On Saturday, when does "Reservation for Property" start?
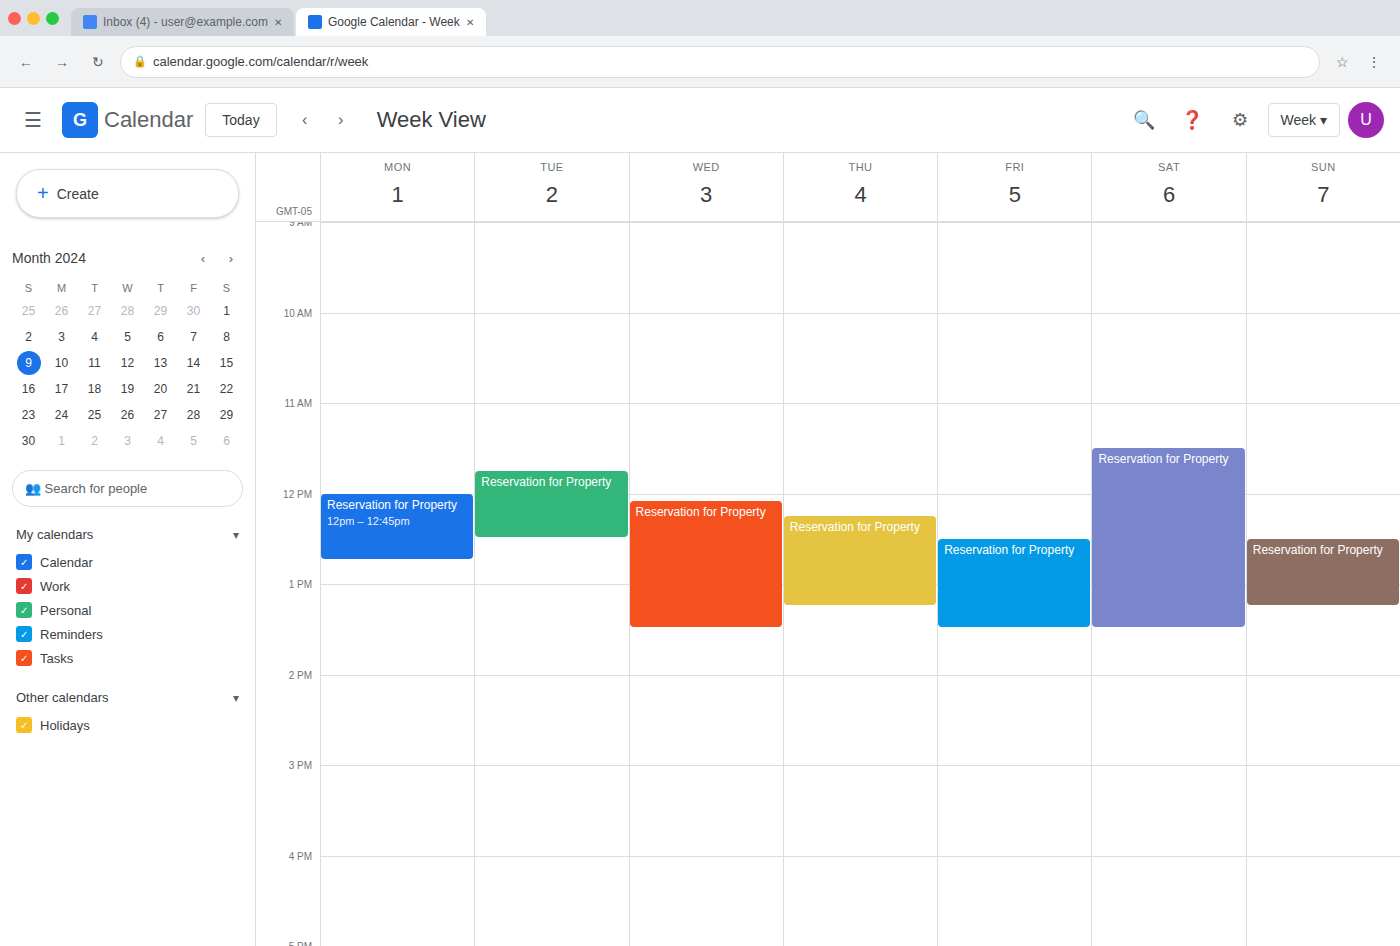
11:30 AM